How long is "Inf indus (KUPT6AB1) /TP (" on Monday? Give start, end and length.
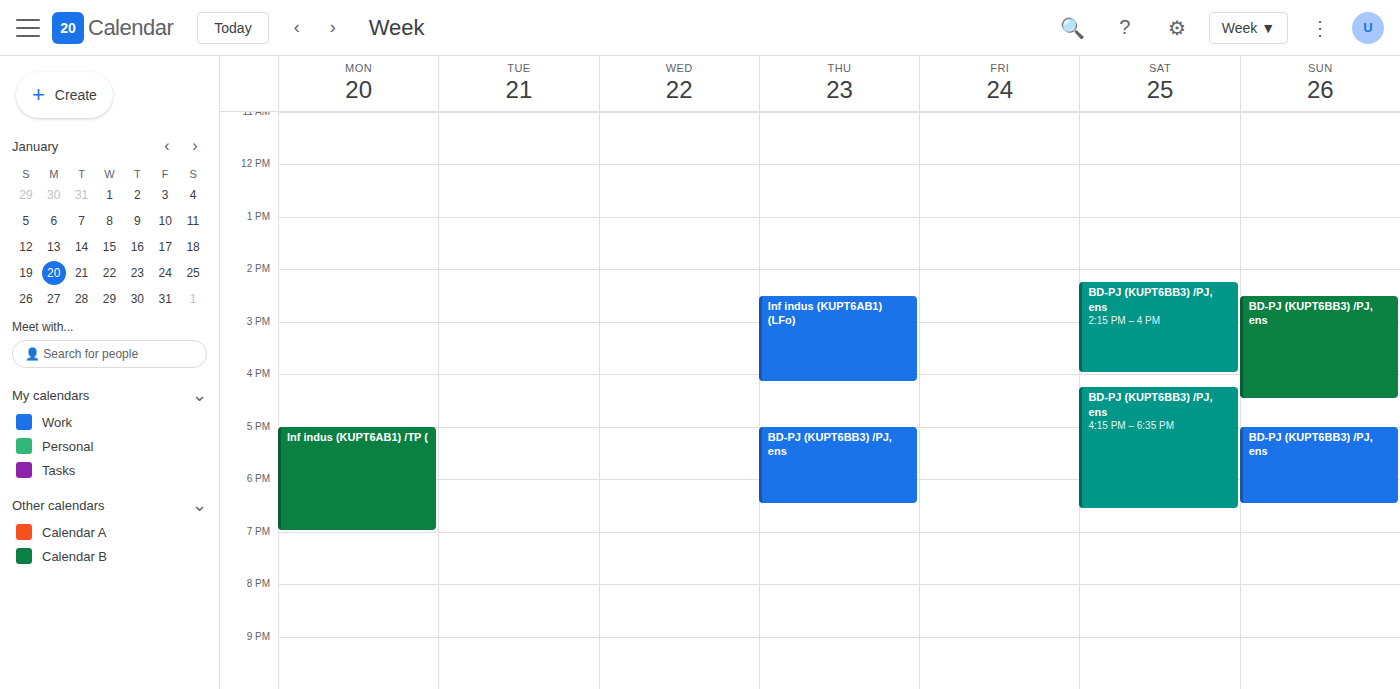
5:00 PM to 7:00 PM, 2 hours